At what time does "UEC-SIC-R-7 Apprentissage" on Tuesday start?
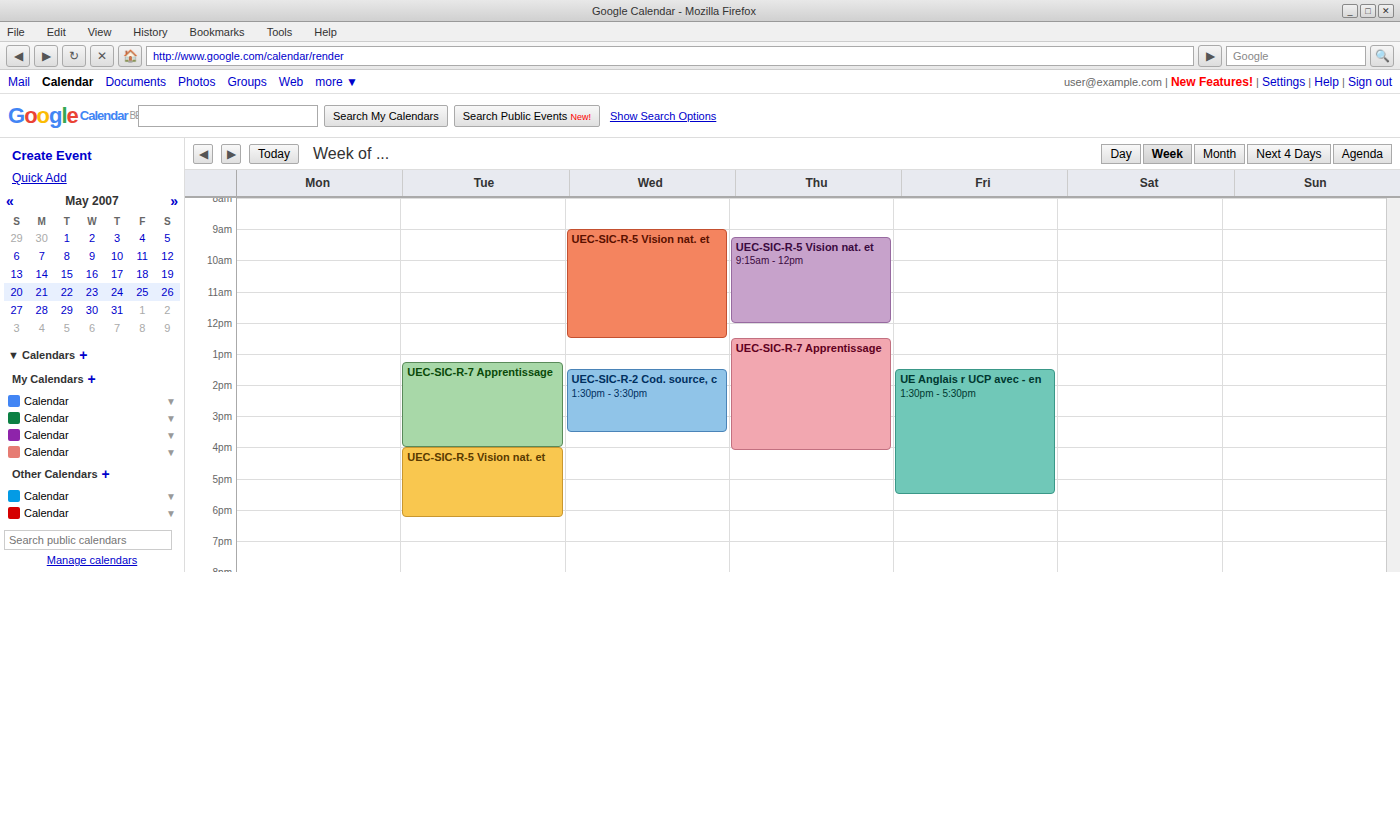
1:15 PM